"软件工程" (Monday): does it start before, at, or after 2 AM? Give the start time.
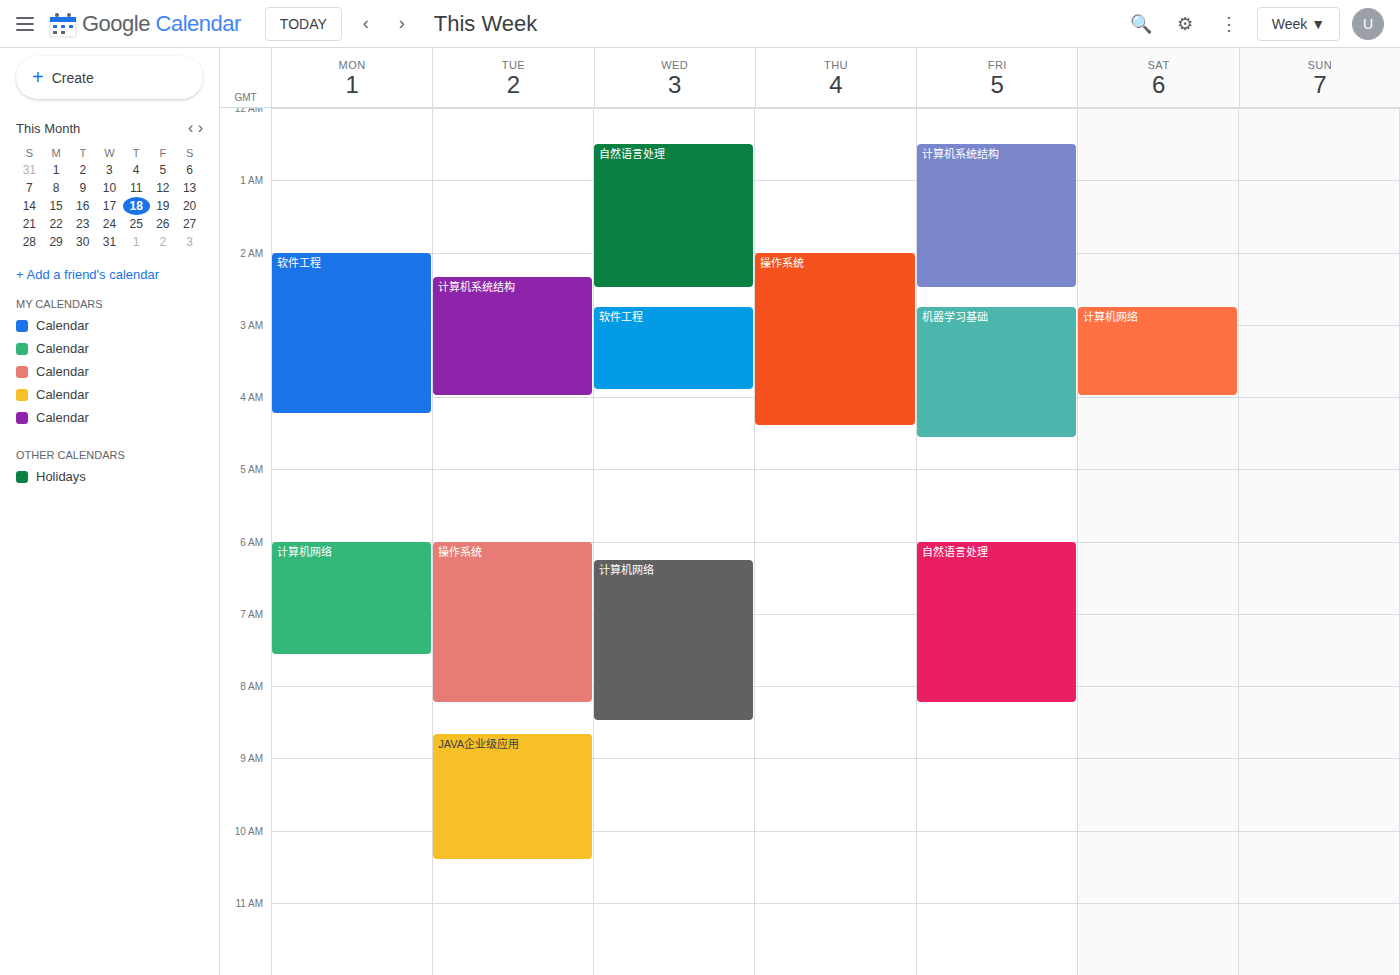
2:00 AM -- exactly at 2 AM, on the 2 AM line.